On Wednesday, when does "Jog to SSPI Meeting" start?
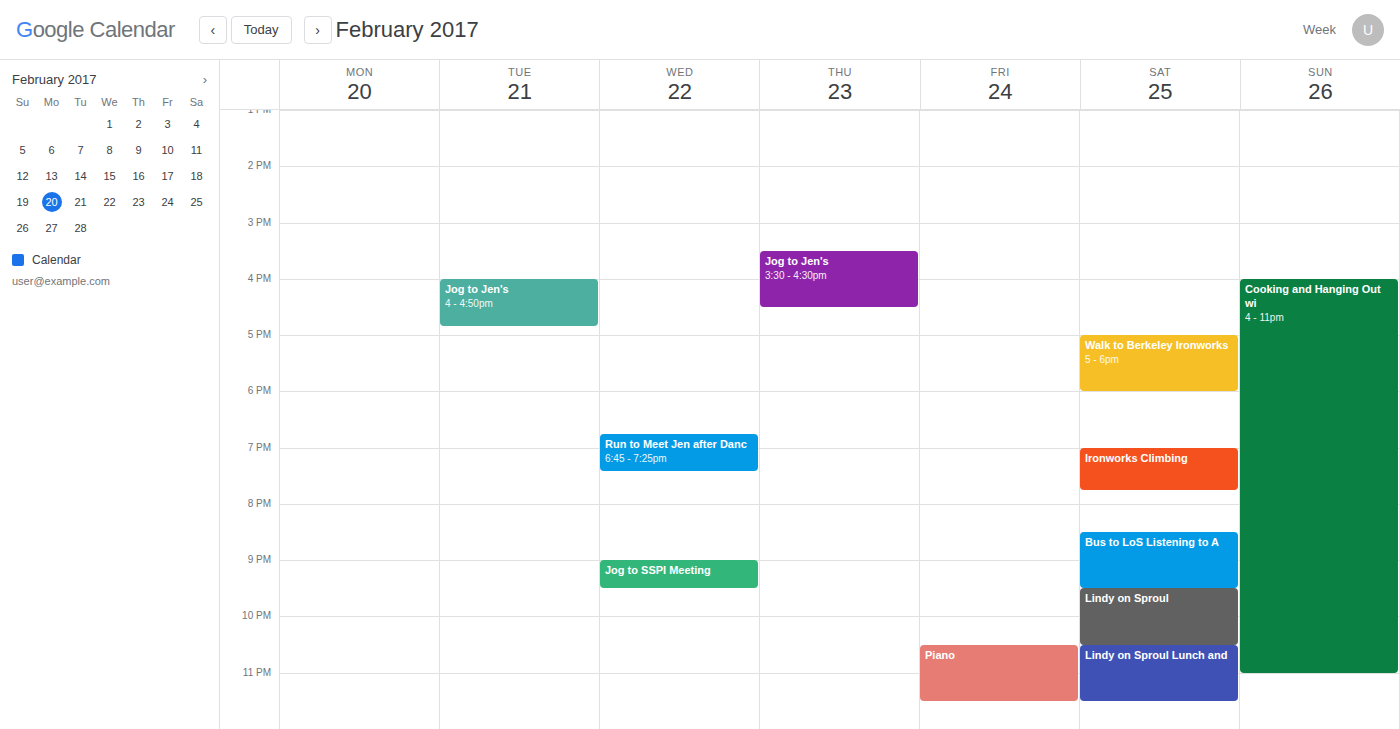
9:00 PM